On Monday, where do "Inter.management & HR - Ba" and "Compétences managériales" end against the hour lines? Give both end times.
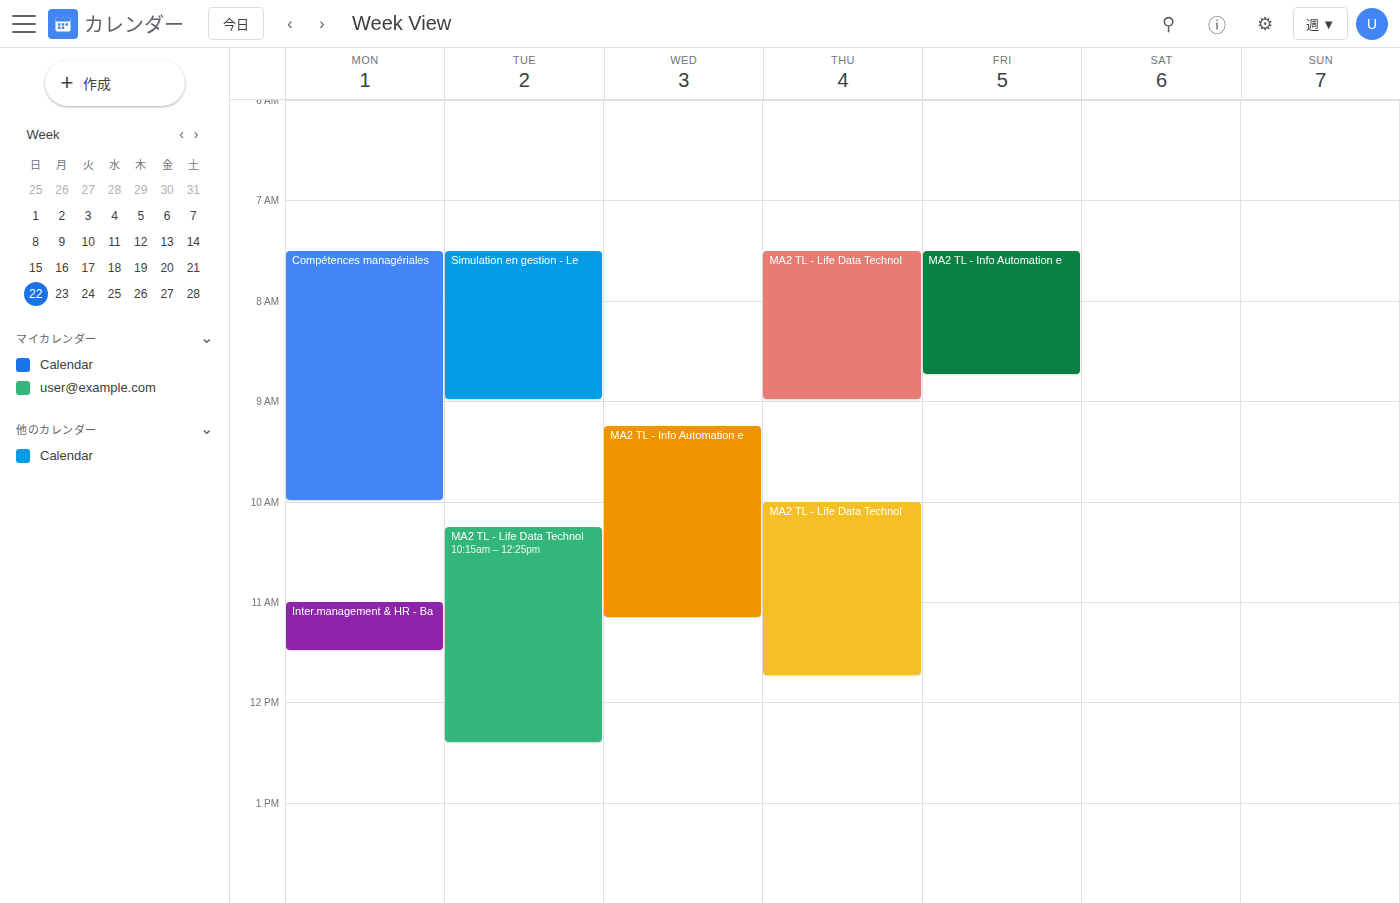
"Inter.management & HR - Ba": 11:30 AM, halfway between the 11 AM and 12 PM lines. "Compétences managériales": 10:00 AM, exactly on the 10 AM line.